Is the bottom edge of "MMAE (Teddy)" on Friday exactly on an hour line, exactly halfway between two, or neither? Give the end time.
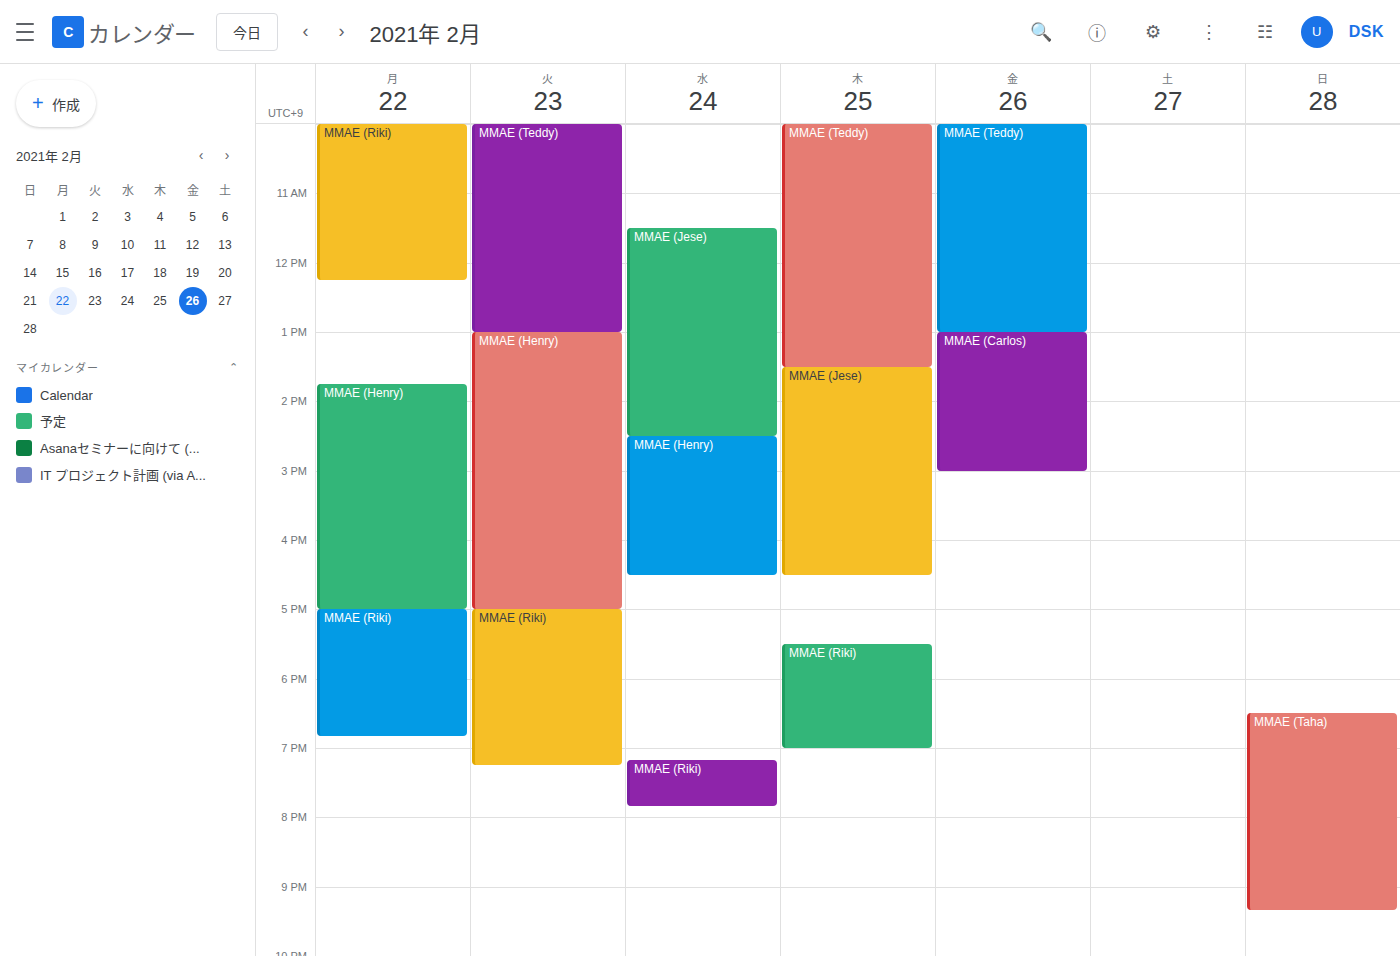
1:00 PM -- exactly on the 1 PM line.